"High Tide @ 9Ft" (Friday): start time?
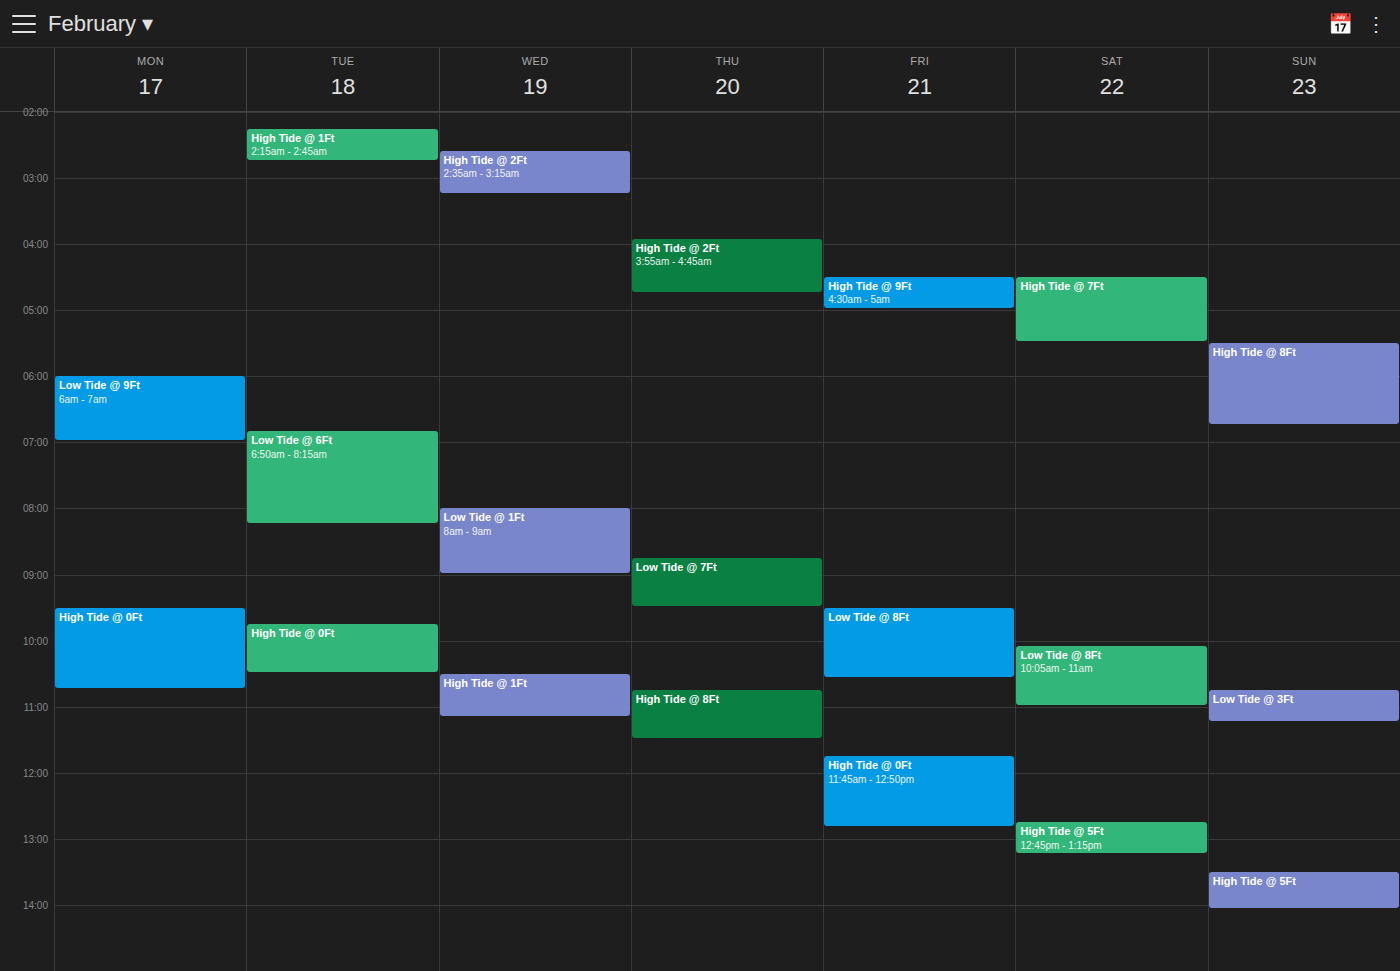
4:30 AM